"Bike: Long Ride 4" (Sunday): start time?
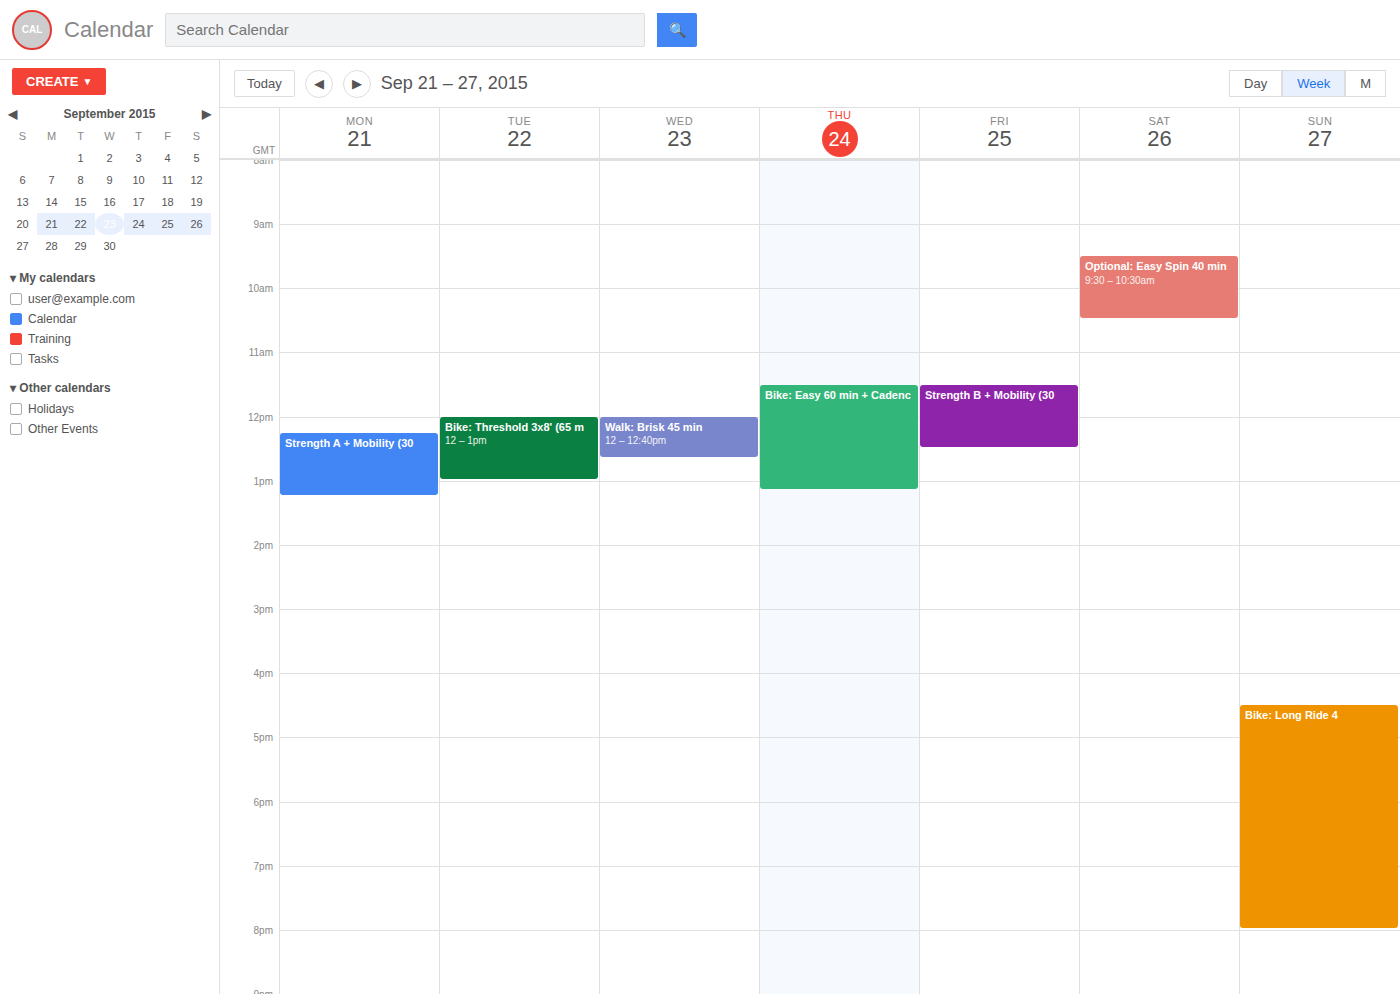
4:30 PM